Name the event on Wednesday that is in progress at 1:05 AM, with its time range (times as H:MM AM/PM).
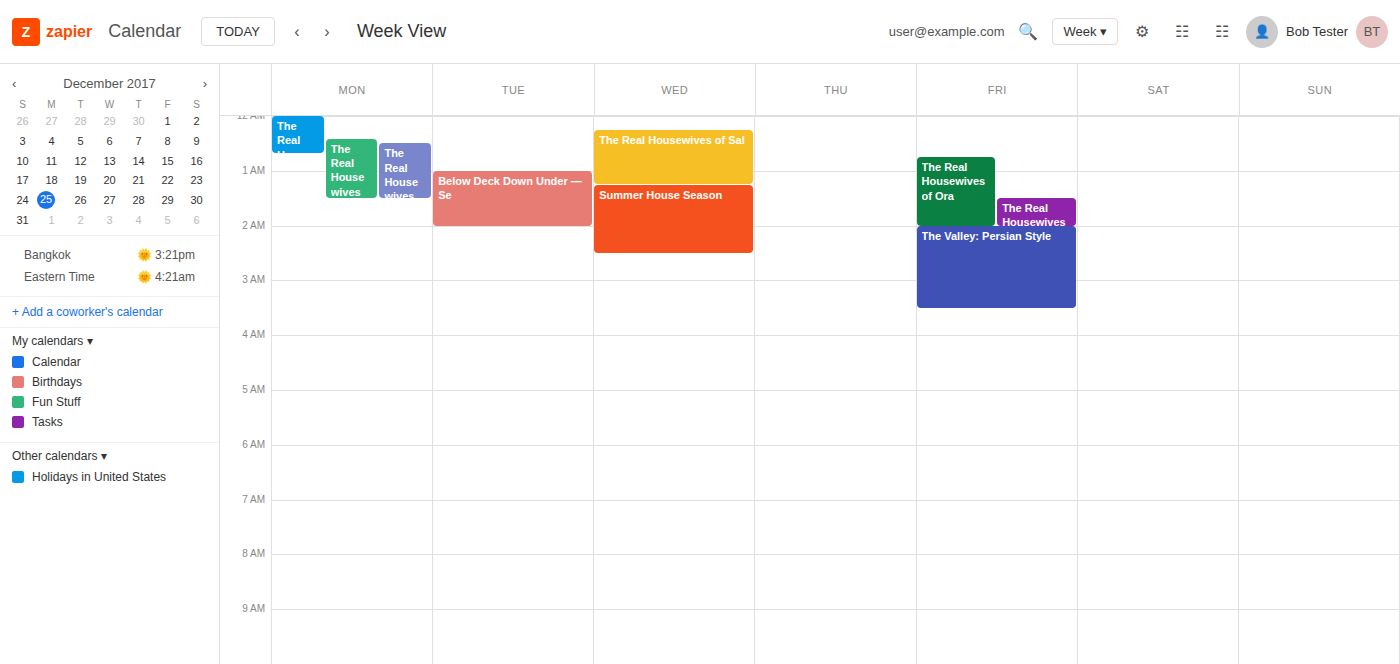
"The Real Housewives of Sal", 12:15 AM to 1:15 AM